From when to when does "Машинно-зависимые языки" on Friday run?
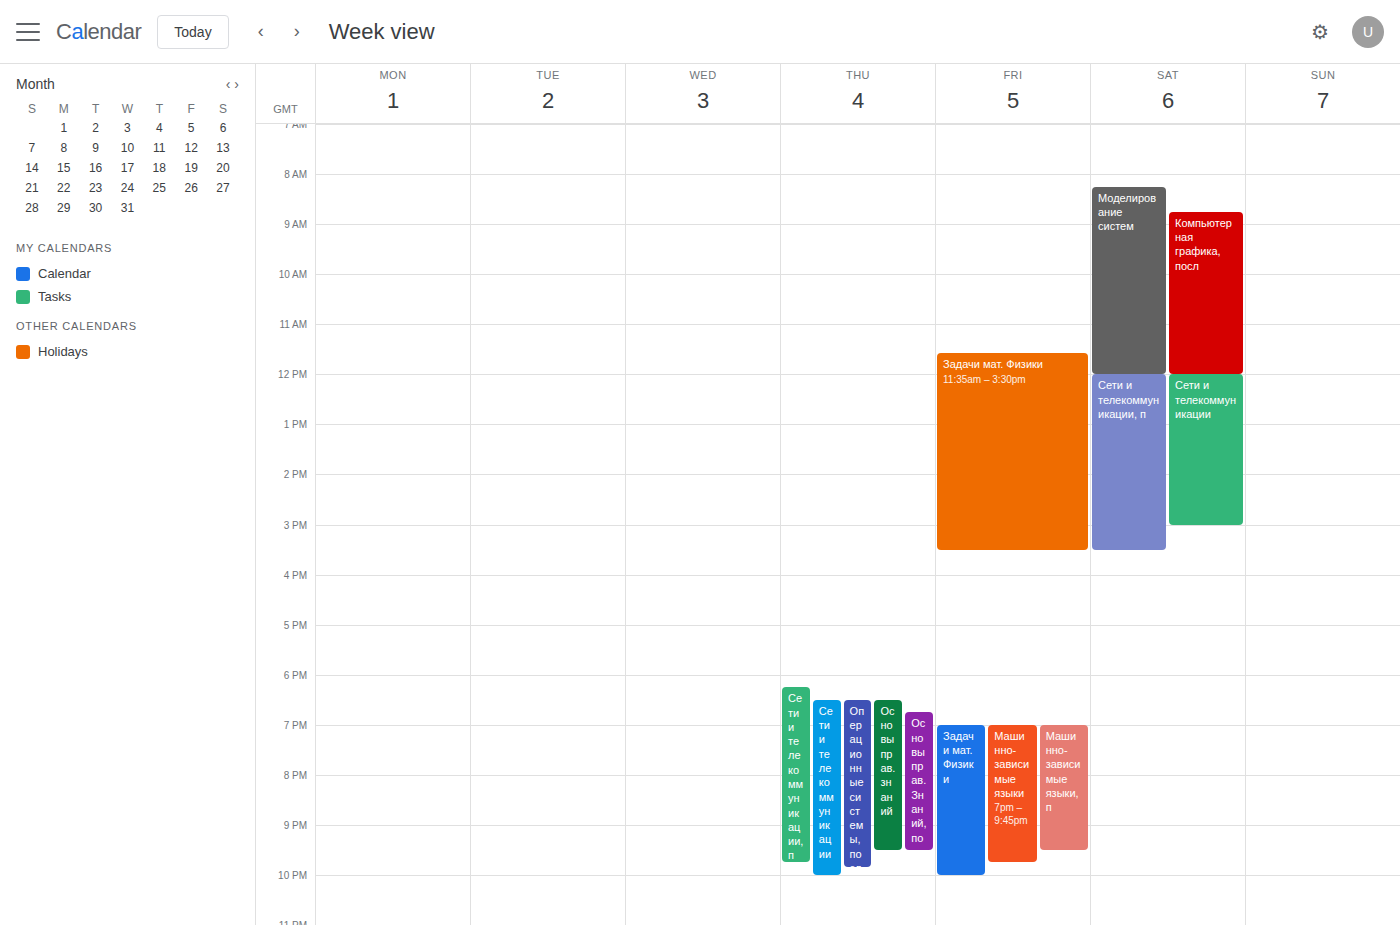
7:00 PM to 9:45 PM